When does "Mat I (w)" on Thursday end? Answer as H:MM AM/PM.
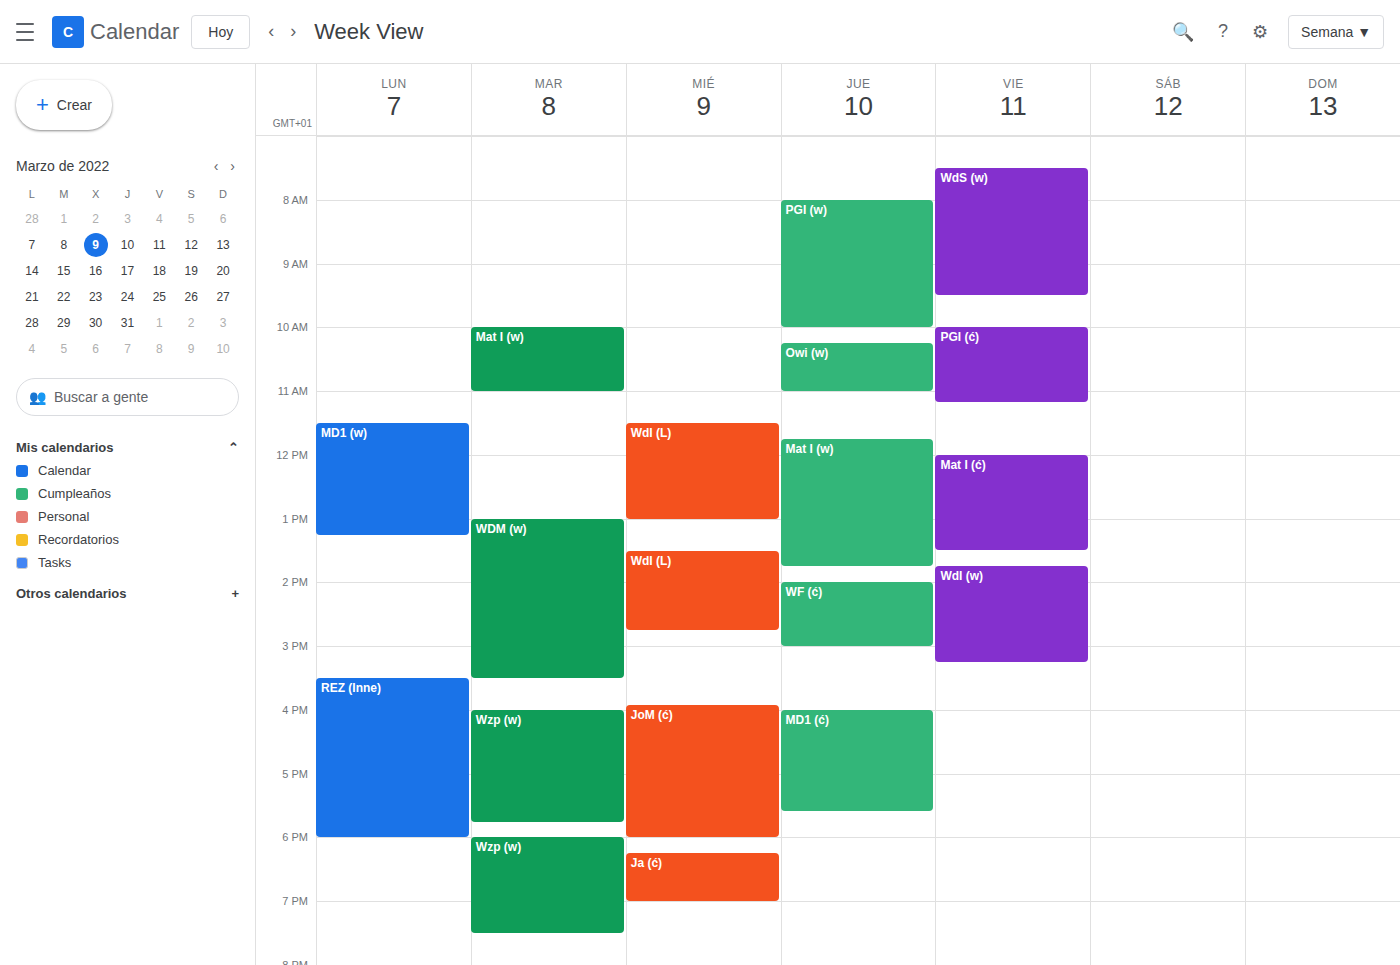
1:45 PM